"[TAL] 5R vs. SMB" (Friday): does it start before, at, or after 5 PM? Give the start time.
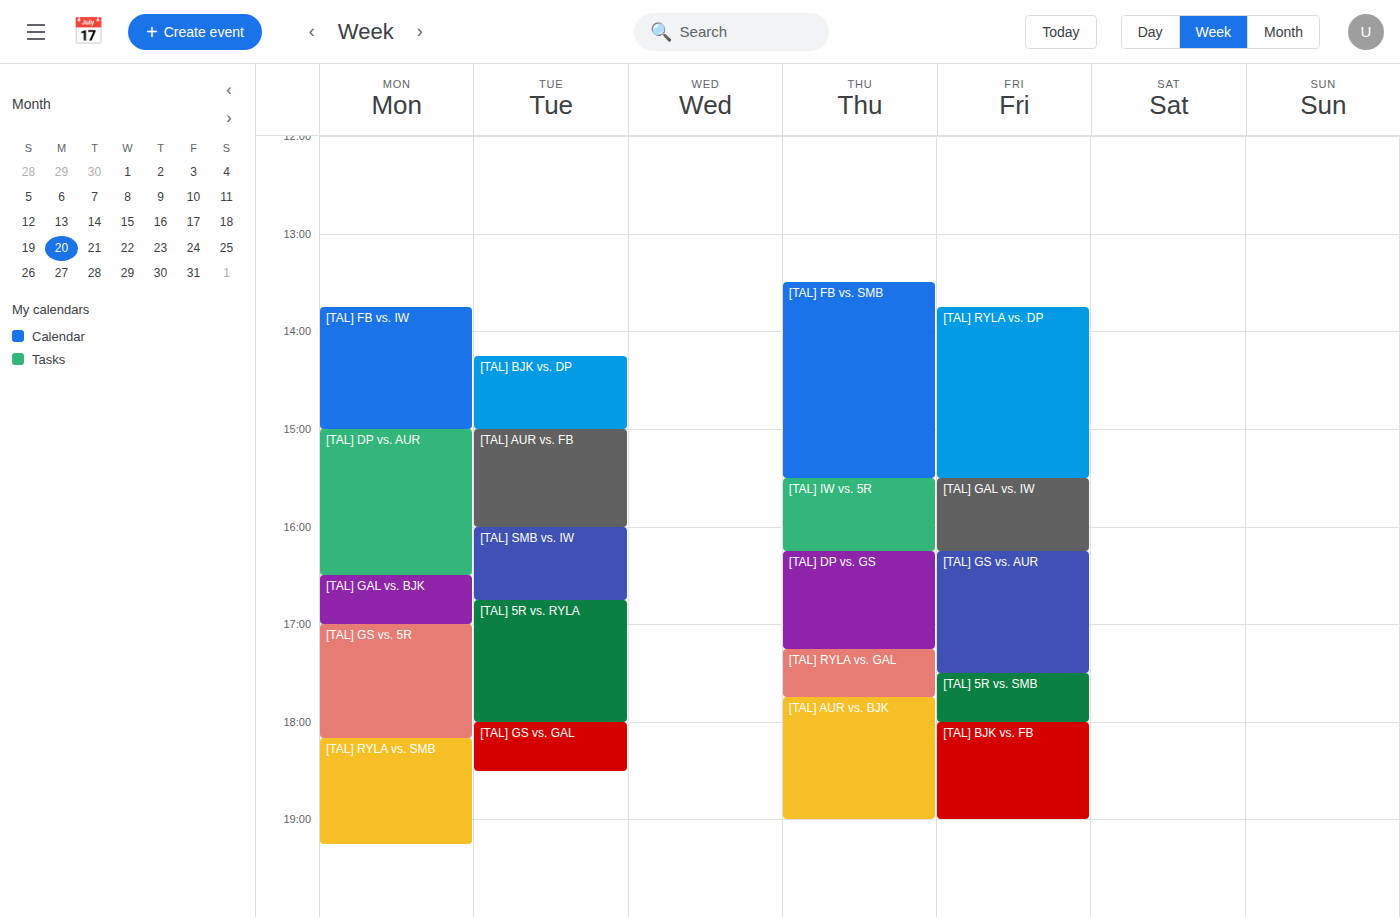
5:30 PM -- after 5 PM, 30 minutes below the 5 PM line.